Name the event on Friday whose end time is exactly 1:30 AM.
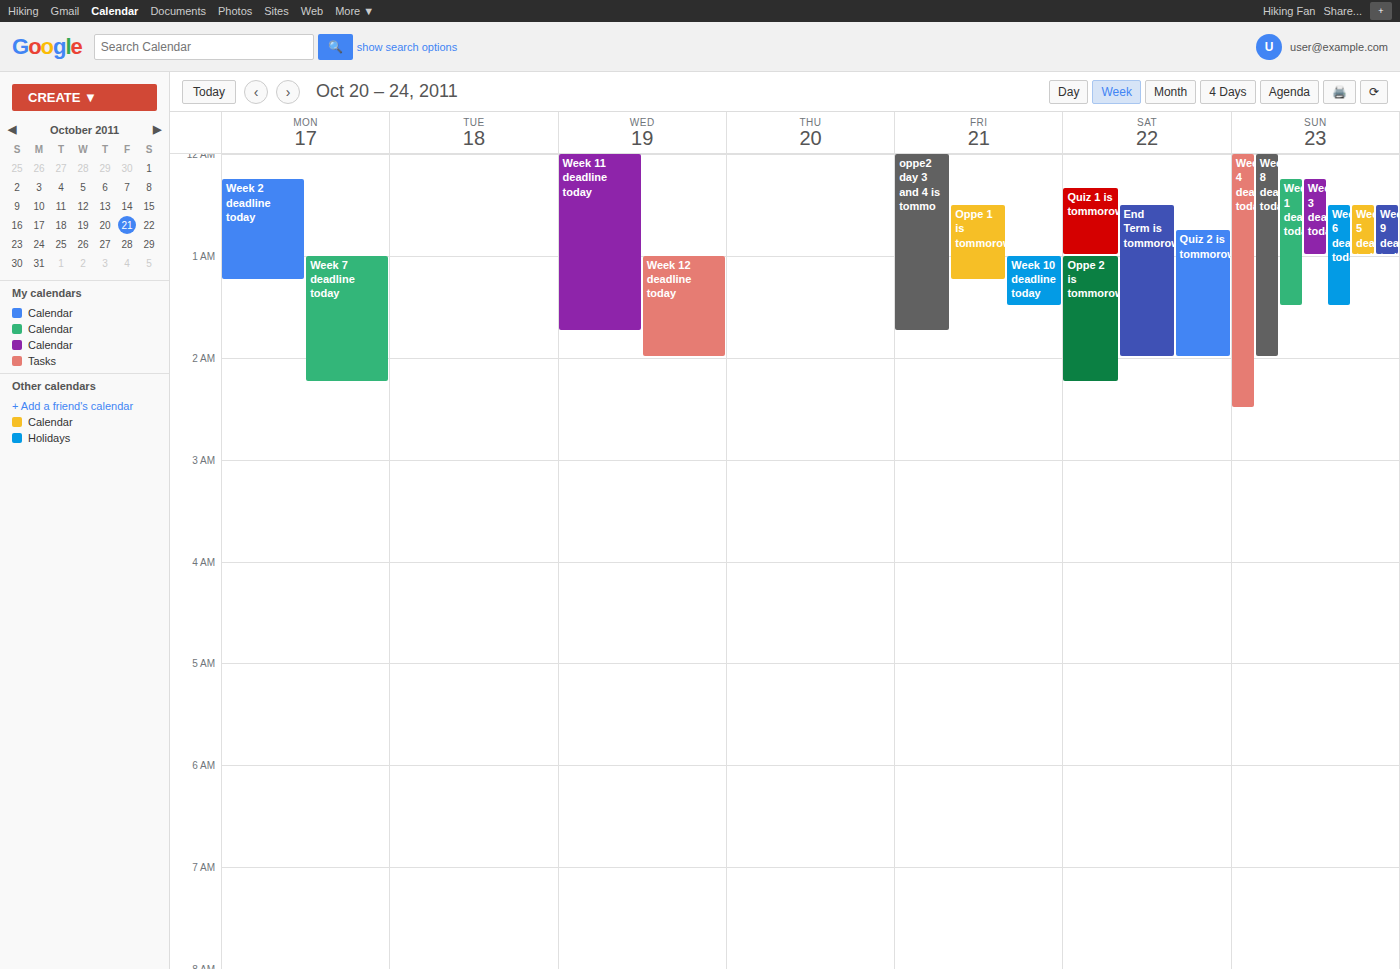
"Week 10 deadline today"